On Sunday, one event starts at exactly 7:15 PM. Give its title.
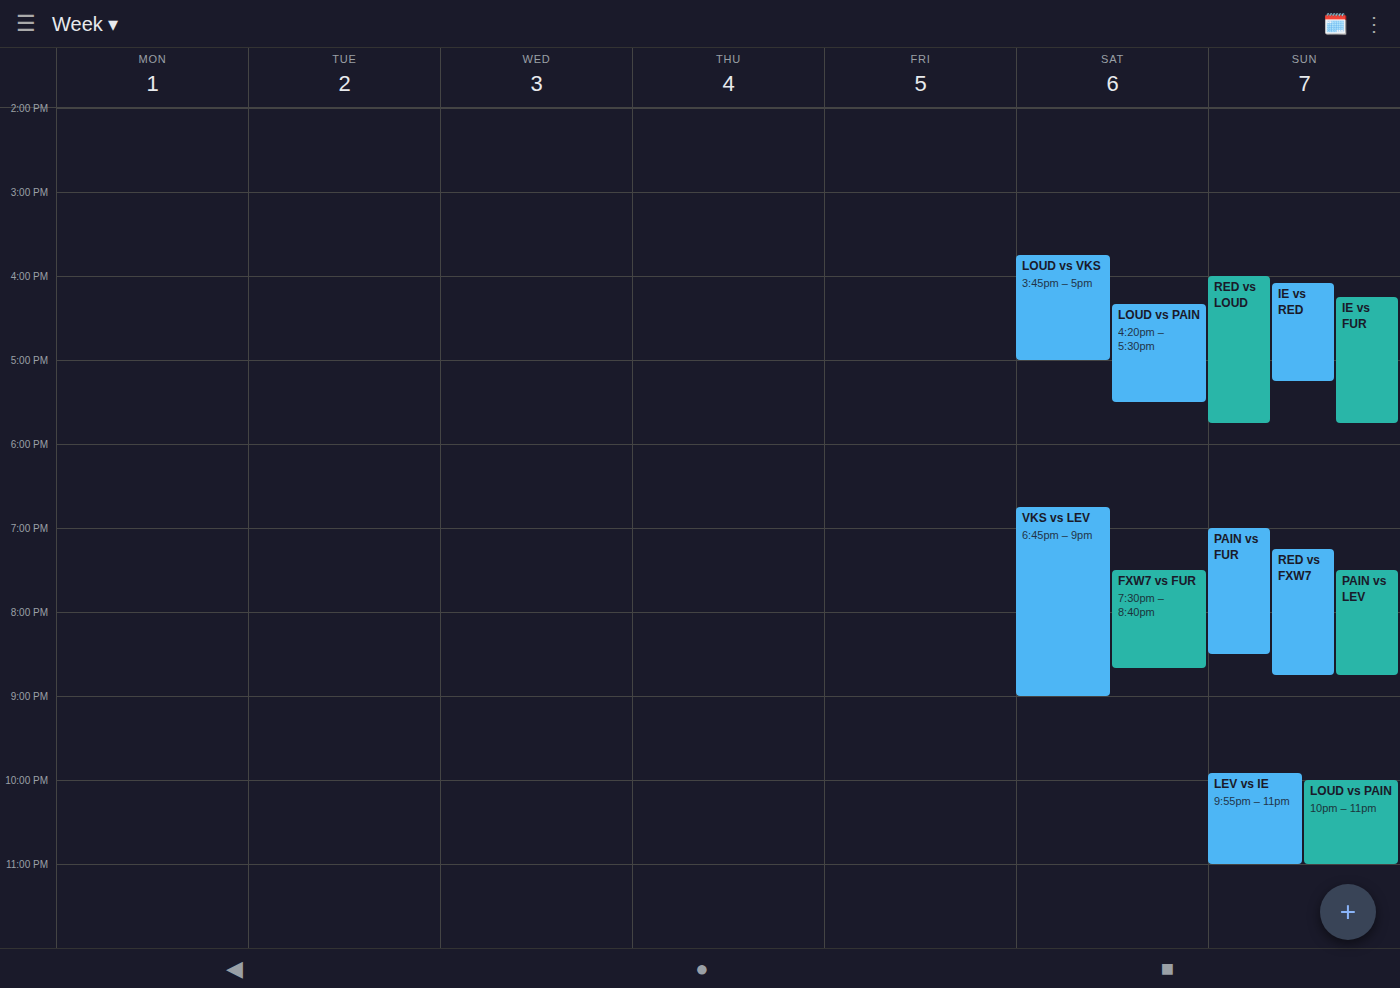
"RED vs FXW7"